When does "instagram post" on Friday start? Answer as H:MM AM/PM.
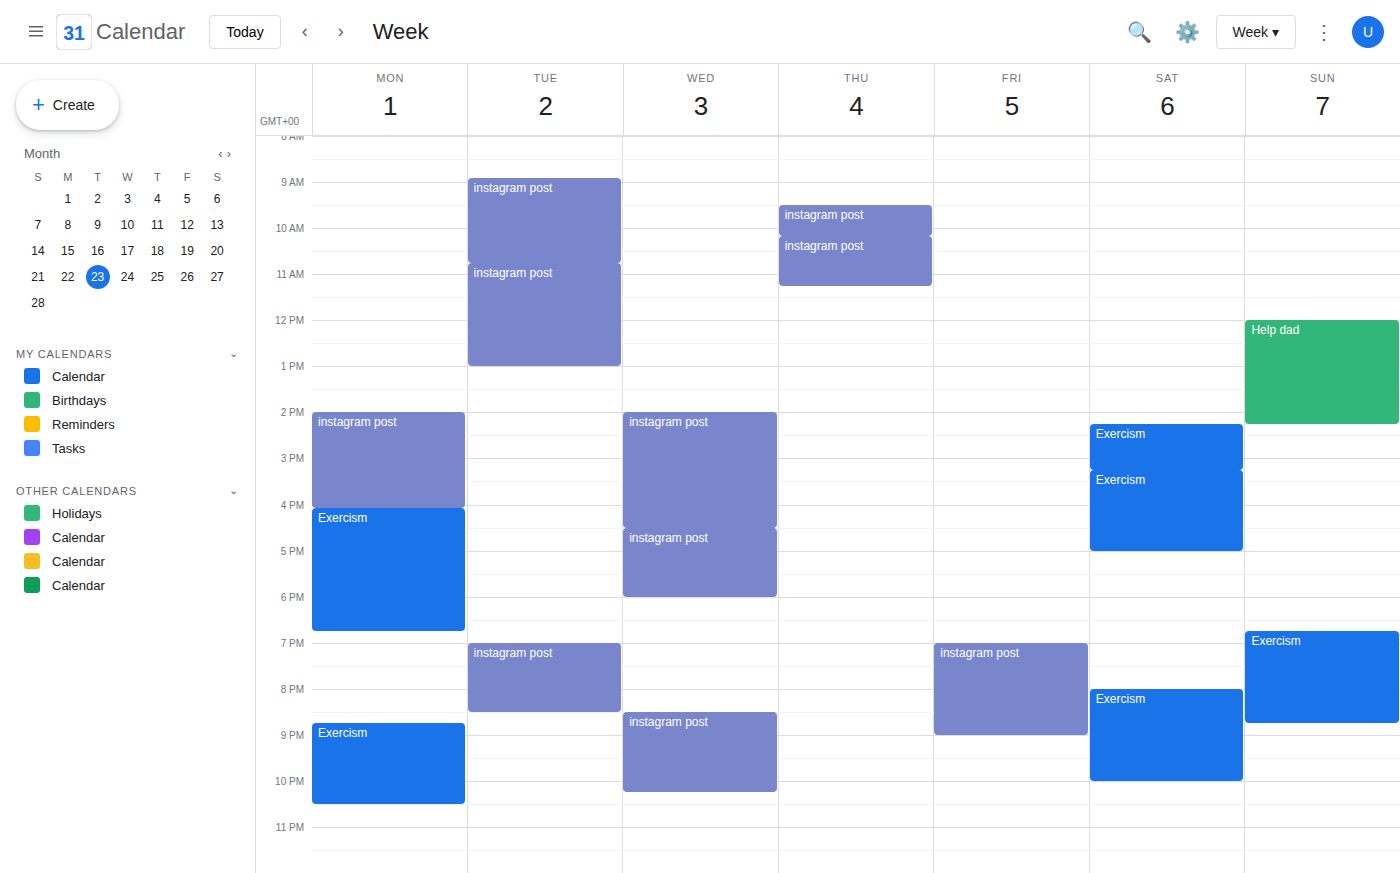
7:00 PM